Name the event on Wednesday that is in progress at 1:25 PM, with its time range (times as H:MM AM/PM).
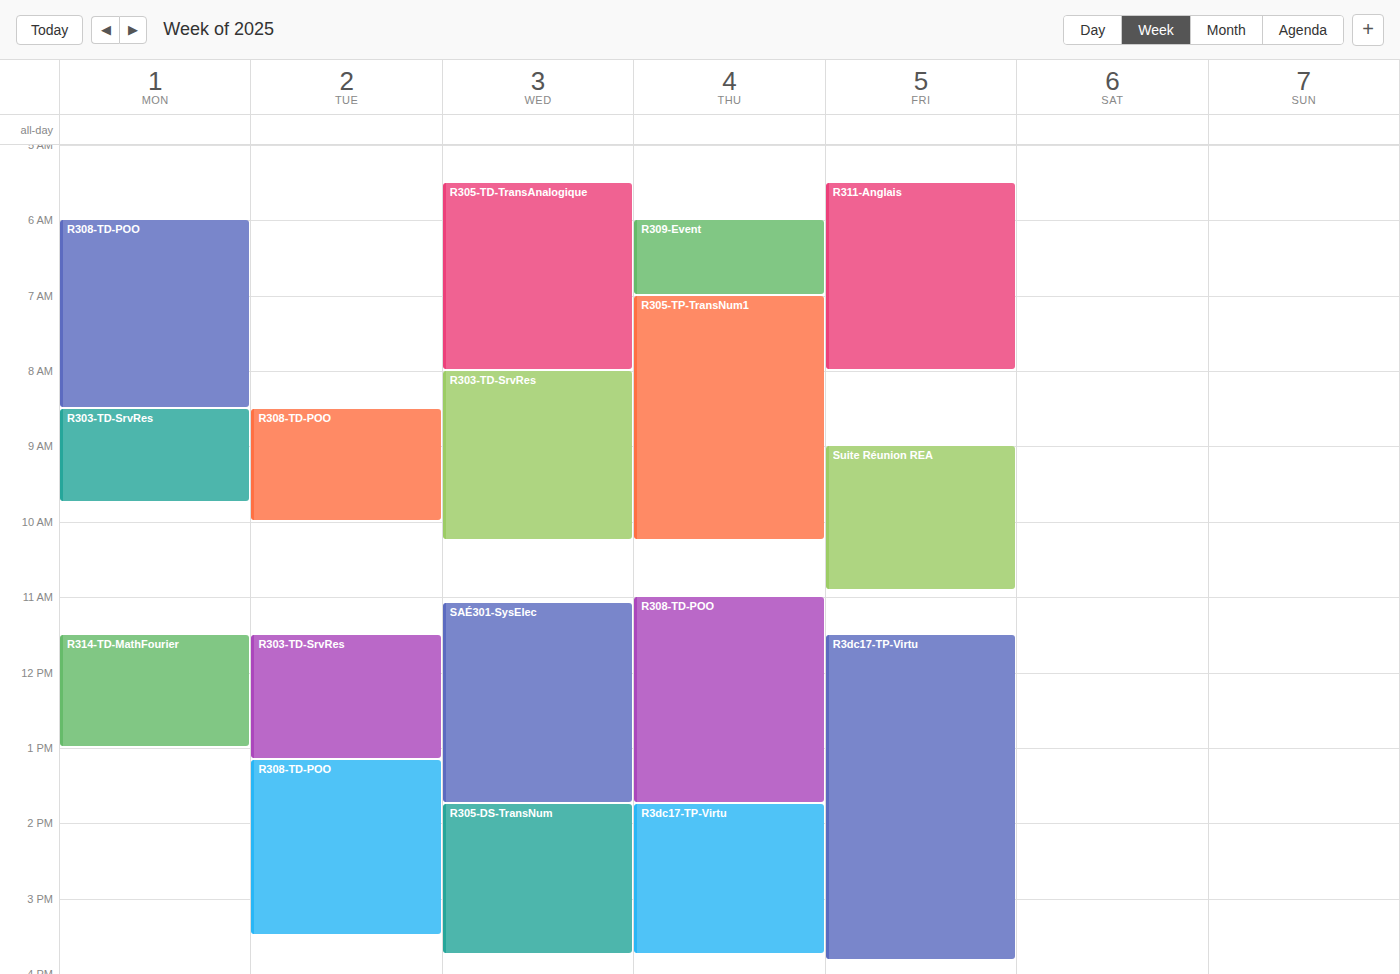
"SAÉ301-SysElec", 11:05 AM to 1:45 PM